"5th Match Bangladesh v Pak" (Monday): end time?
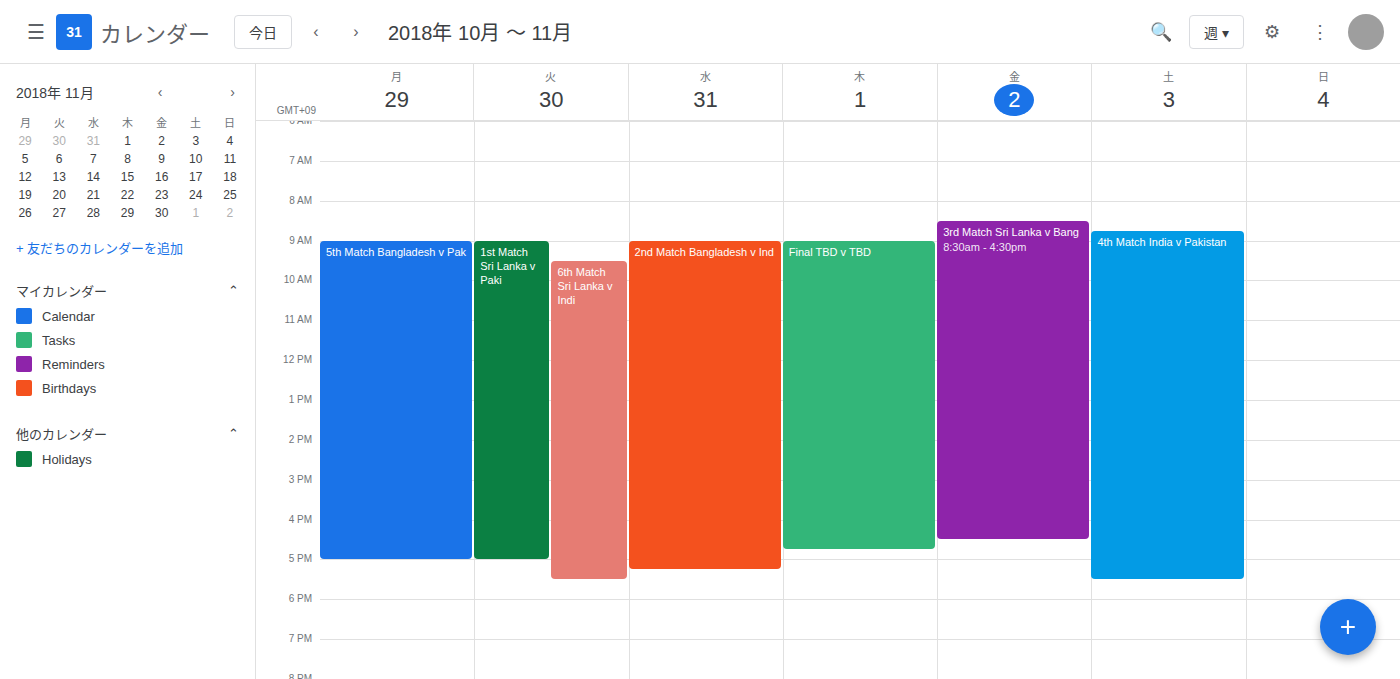
5:00 PM